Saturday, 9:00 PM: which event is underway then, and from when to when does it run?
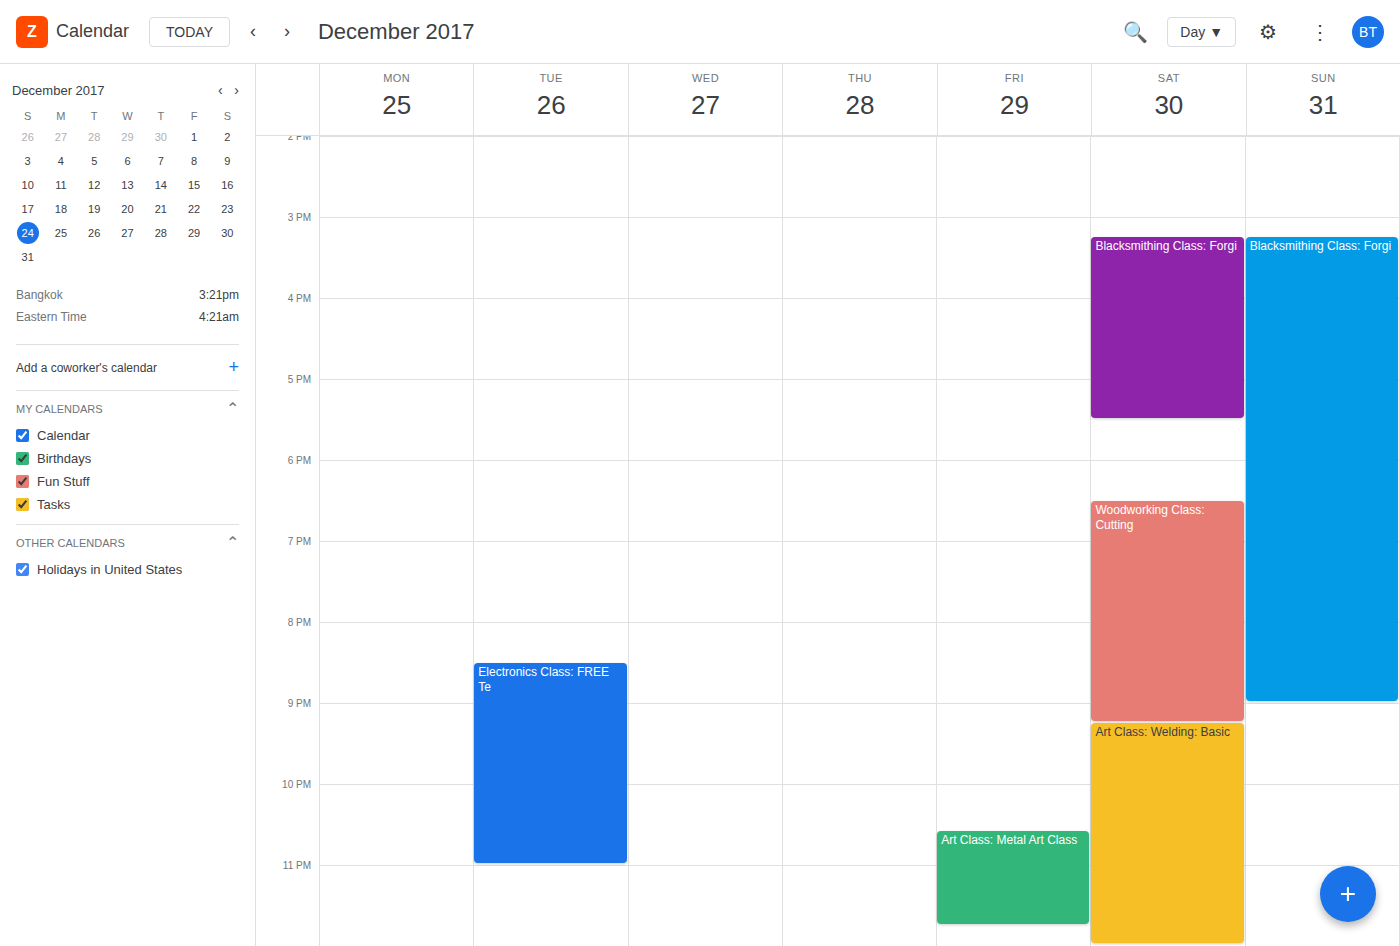
"Woodworking Class: Cutting", 6:30 PM to 9:15 PM